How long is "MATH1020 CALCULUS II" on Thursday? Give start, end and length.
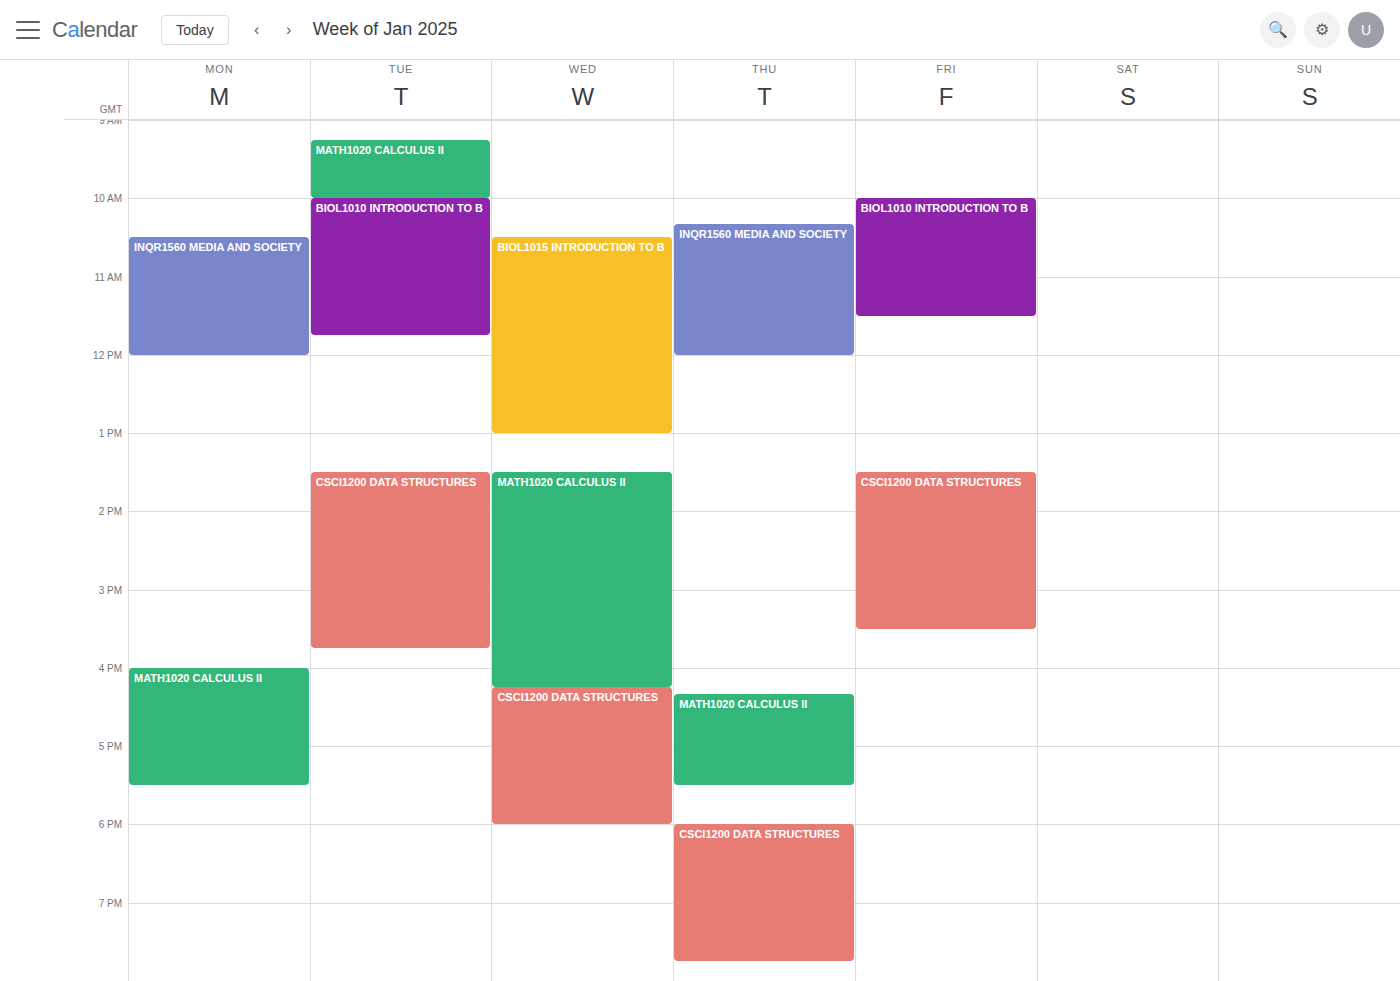
16:20 to 17:30, 1 hour 10 minutes